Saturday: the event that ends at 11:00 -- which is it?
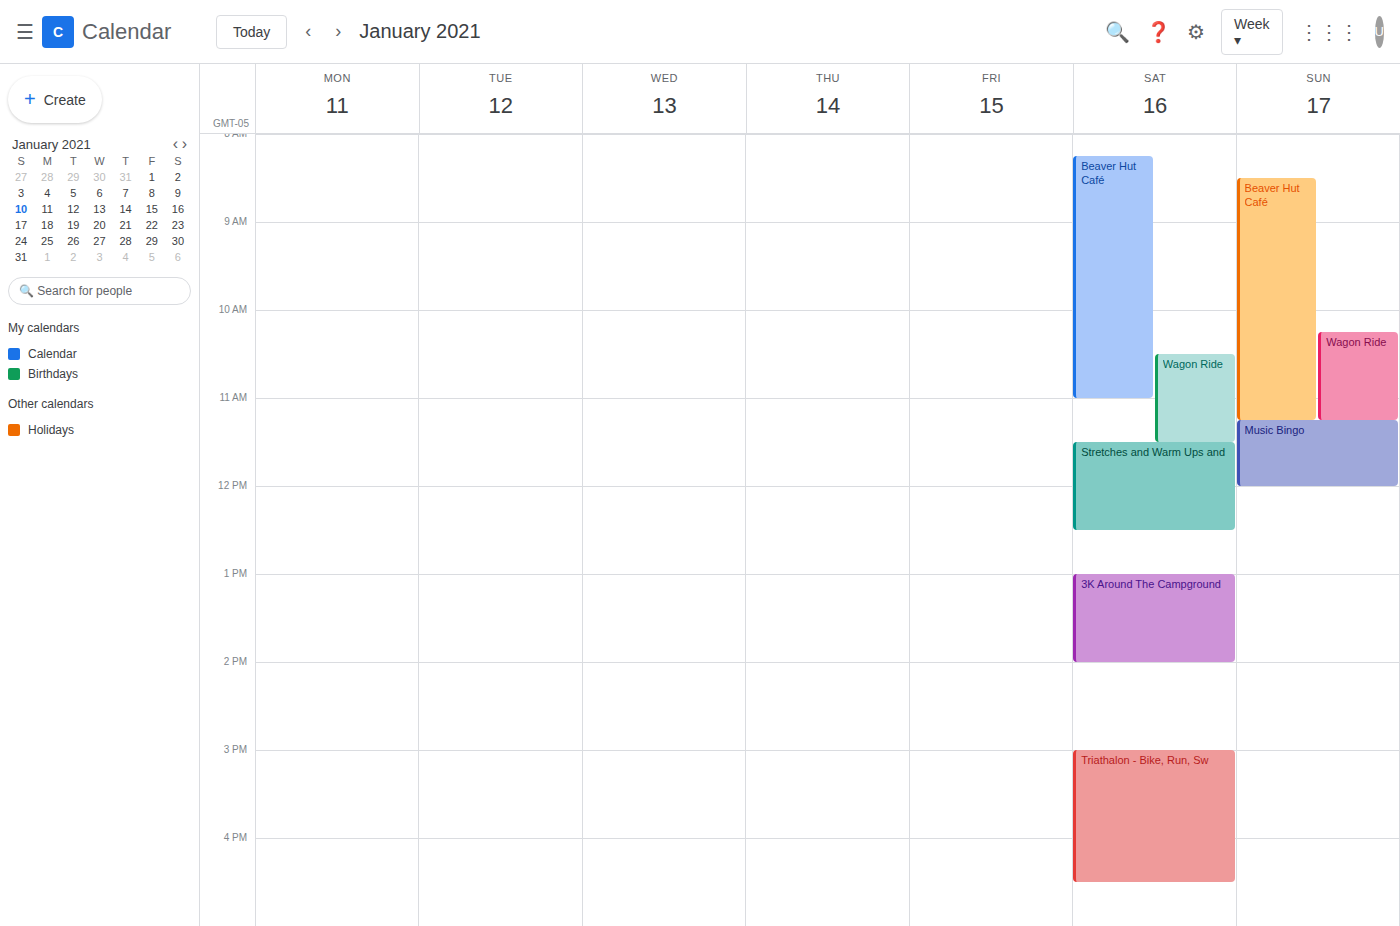
"Beaver Hut Café"